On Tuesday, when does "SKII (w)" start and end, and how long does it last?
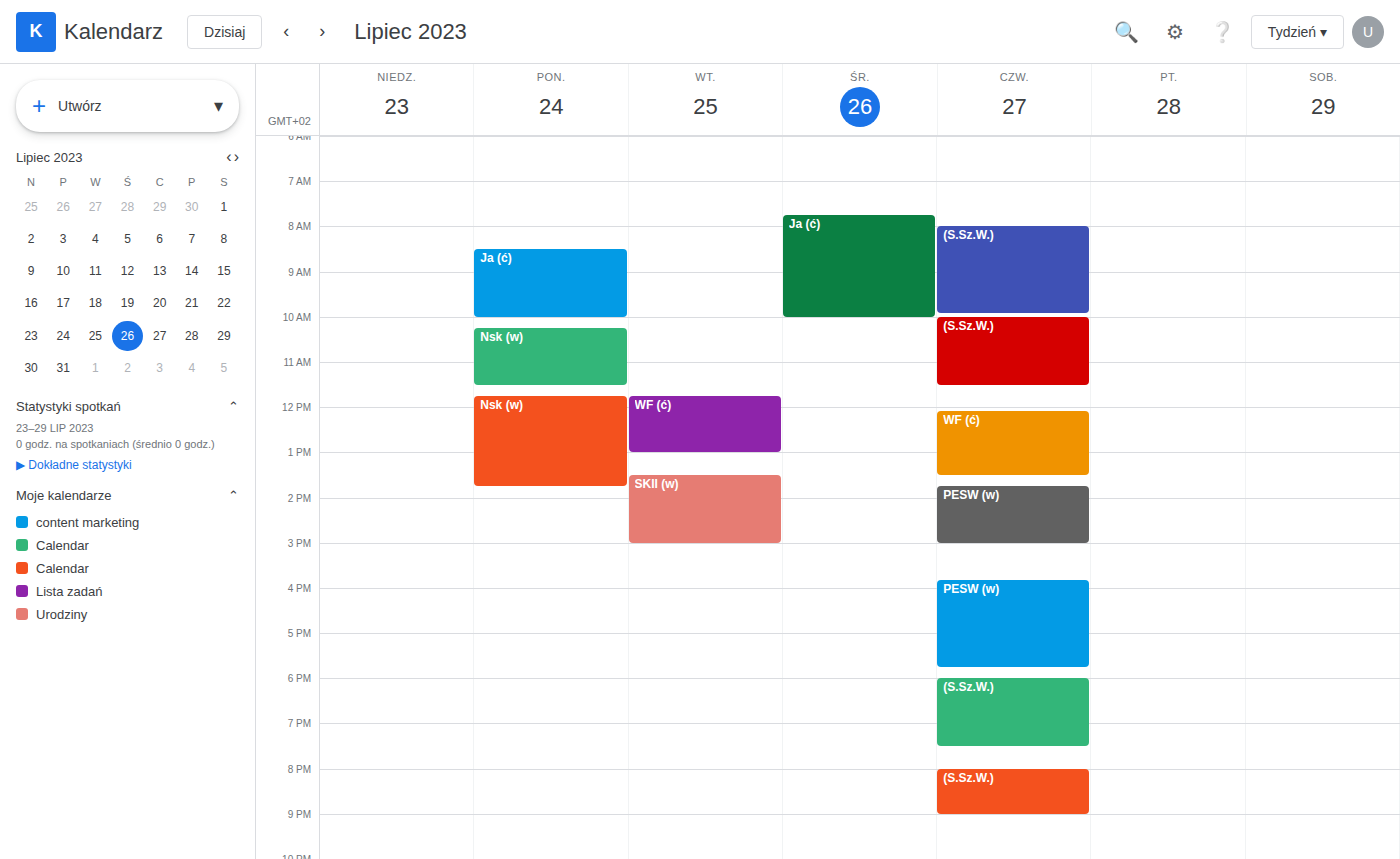
1:30 PM to 3:00 PM, 1 hour 30 minutes